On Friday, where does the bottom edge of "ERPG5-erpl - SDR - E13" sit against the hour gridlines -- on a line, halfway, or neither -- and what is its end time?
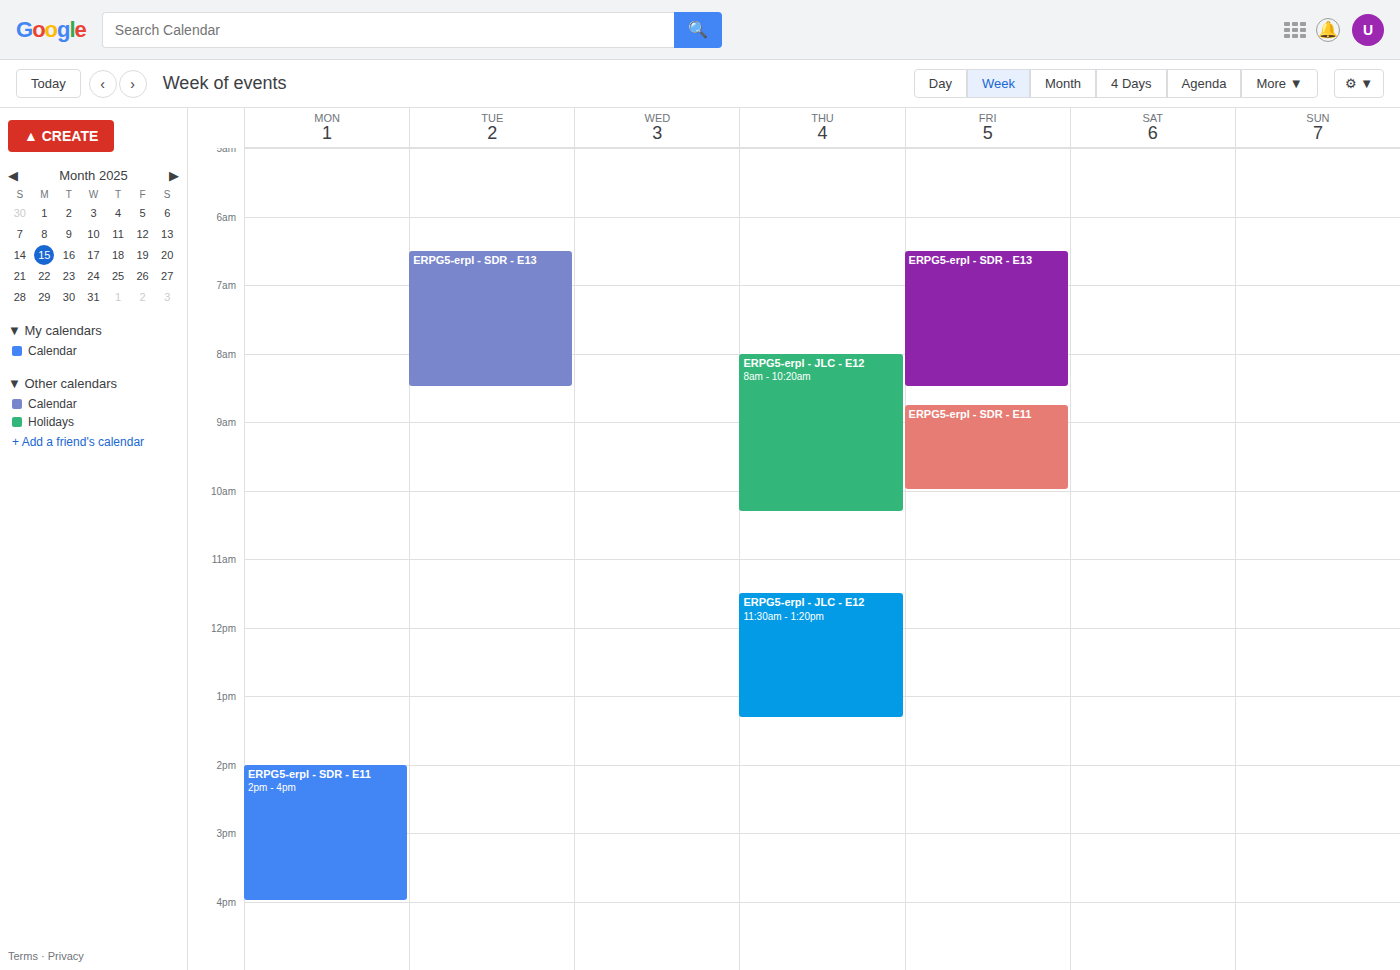
8:30 AM -- halfway between the 8 AM and 9 AM lines.